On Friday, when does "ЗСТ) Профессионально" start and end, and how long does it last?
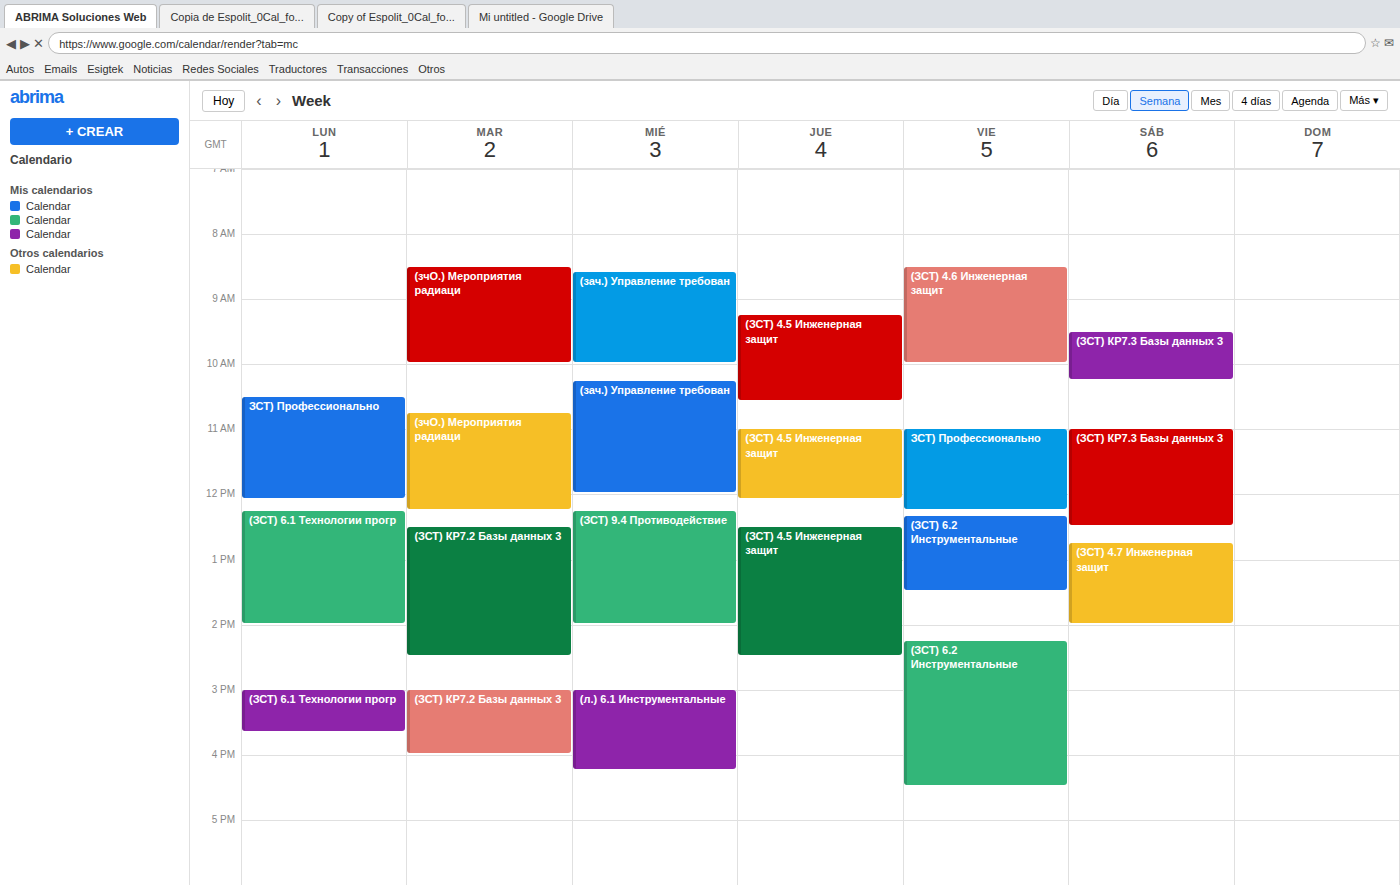
11:00 AM to 12:15 PM, 1 hour 15 minutes